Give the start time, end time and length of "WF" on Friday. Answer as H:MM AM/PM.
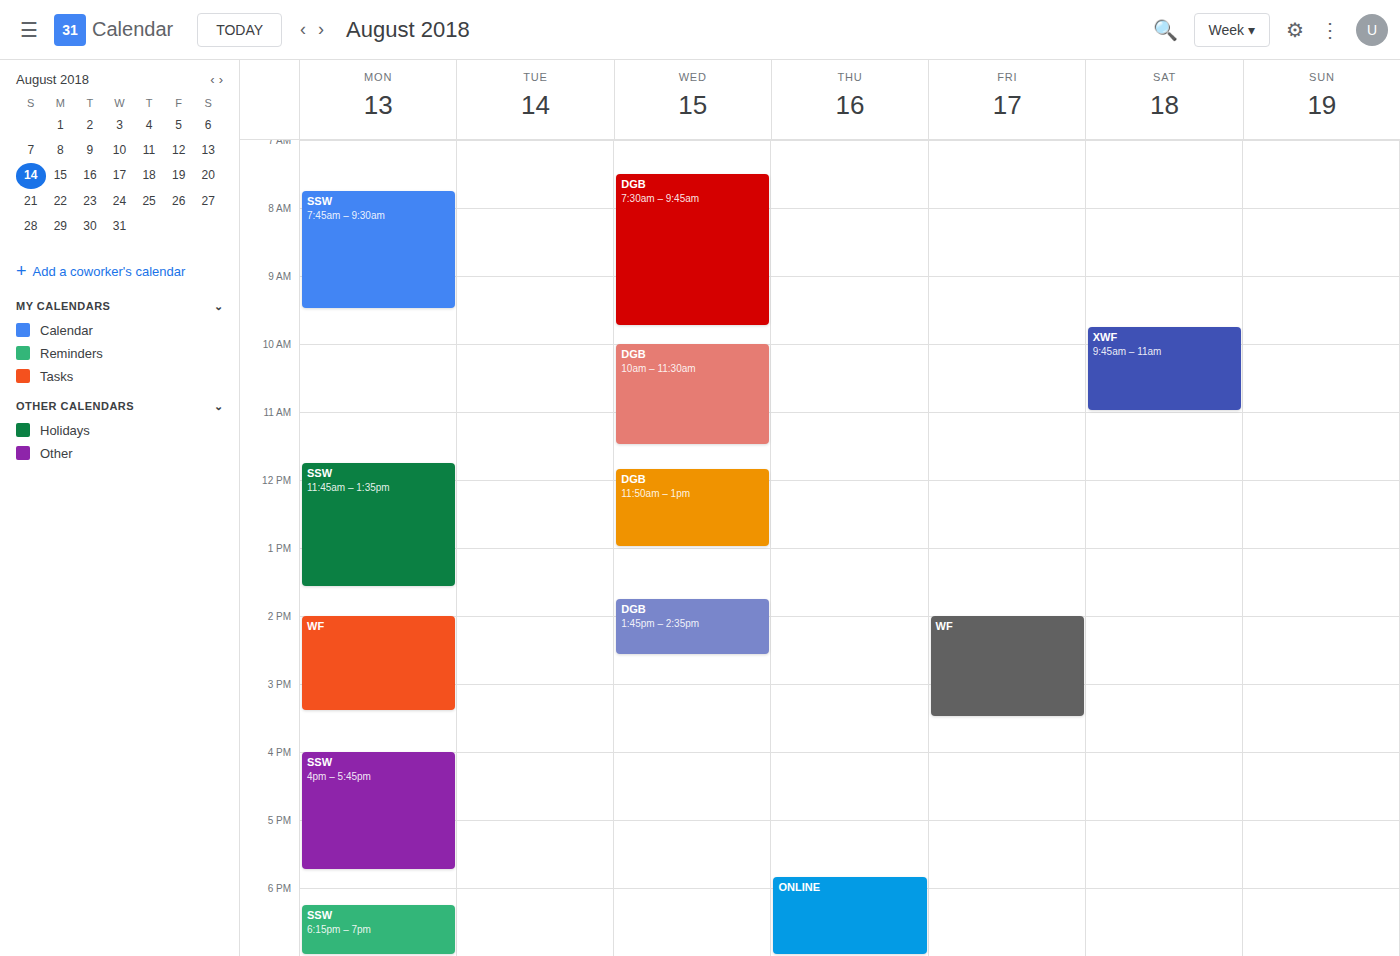
2:00 PM to 3:30 PM, 1 hour 30 minutes